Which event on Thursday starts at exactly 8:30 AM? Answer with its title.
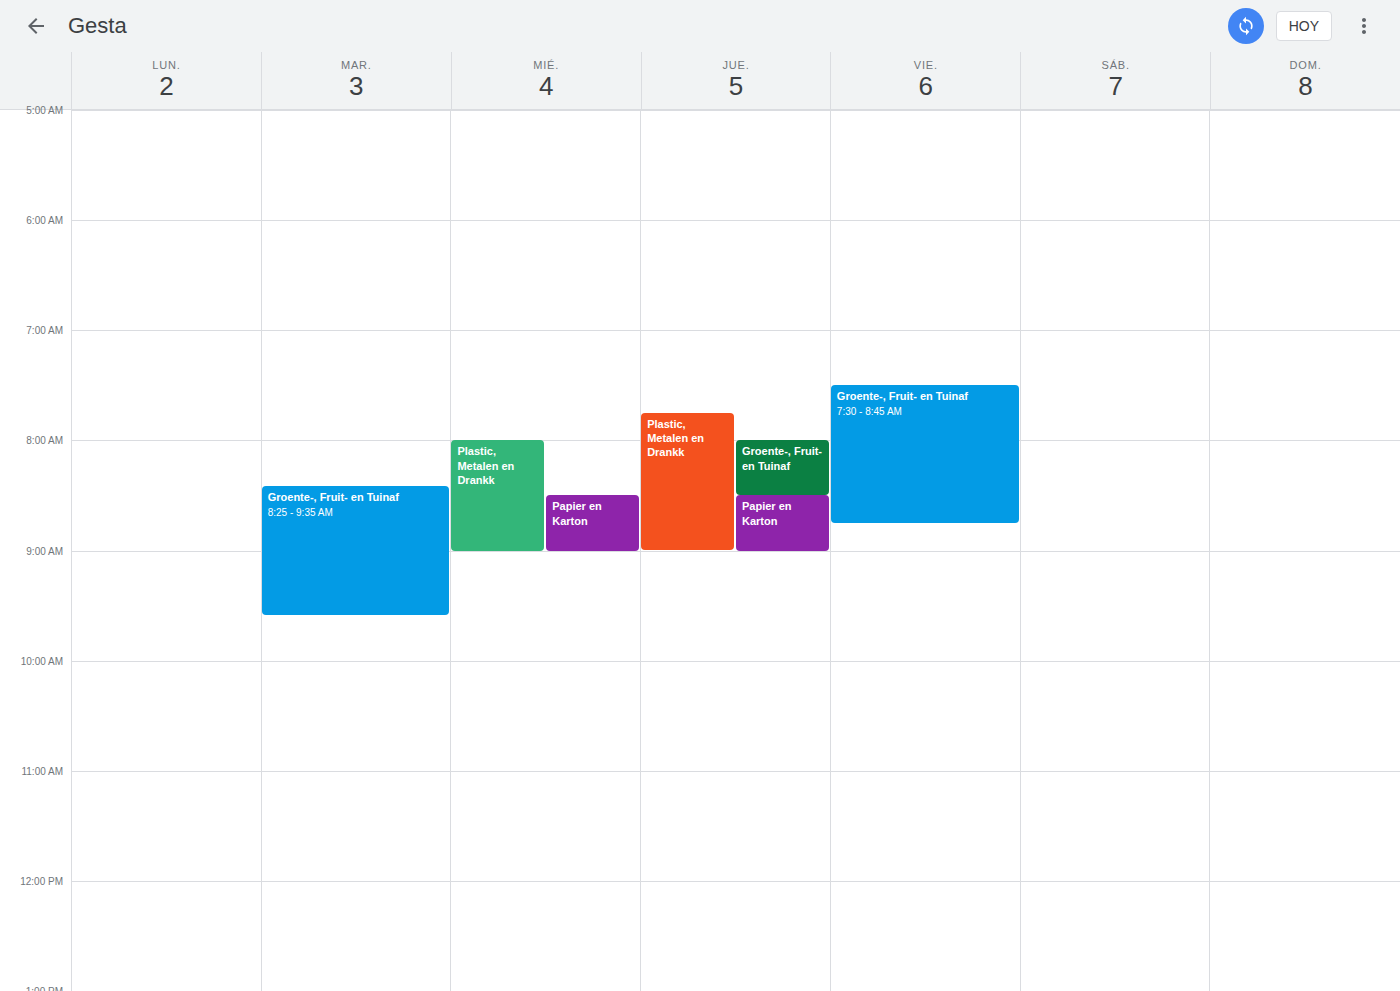
"Papier en Karton"